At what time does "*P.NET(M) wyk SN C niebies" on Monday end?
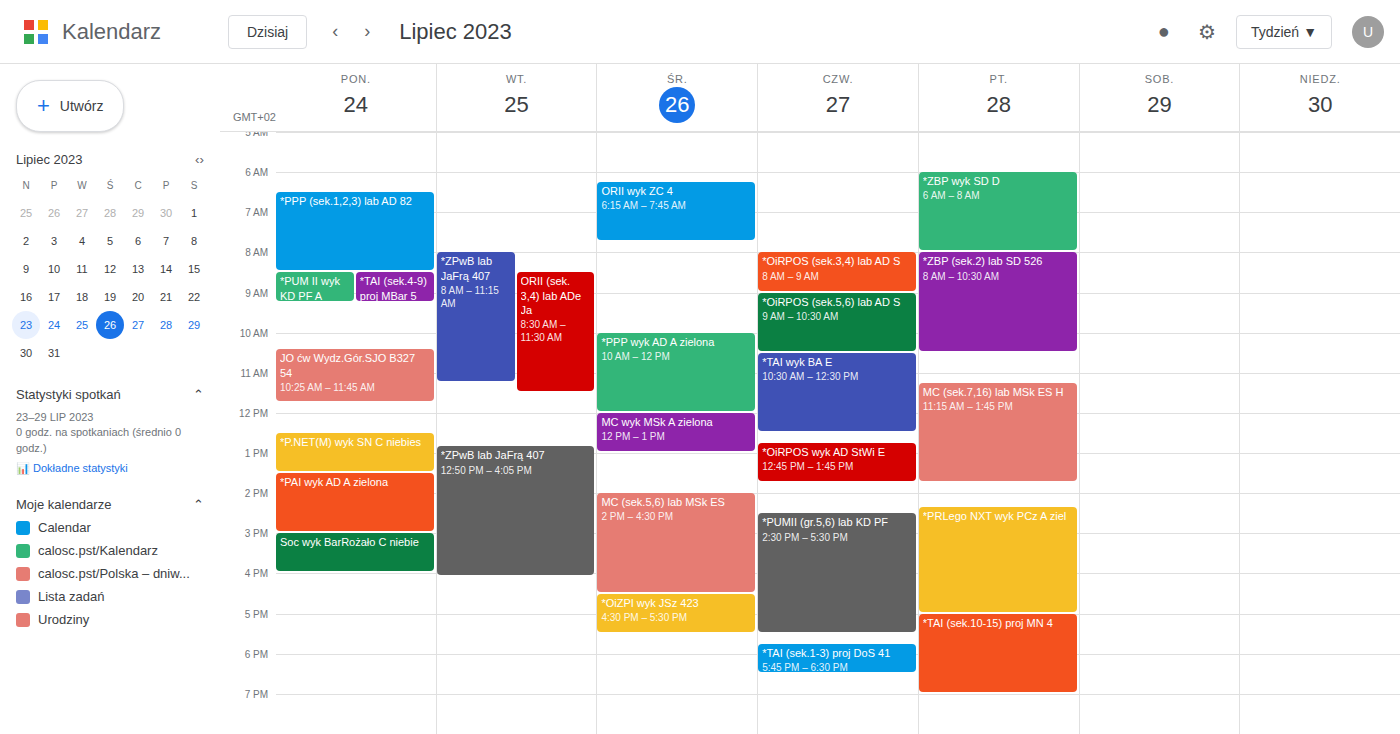
1:30 PM